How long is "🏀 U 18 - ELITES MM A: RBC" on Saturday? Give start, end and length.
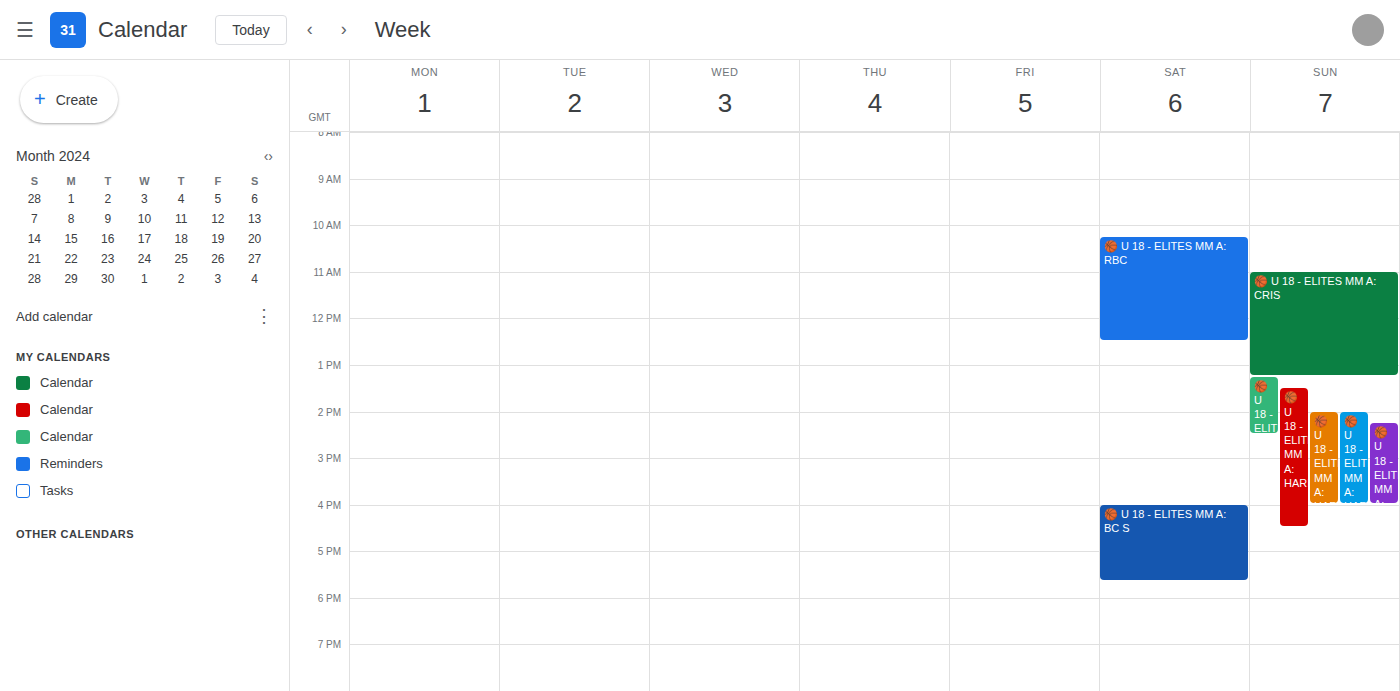
10:15 to 12:30, 2 hours 15 minutes